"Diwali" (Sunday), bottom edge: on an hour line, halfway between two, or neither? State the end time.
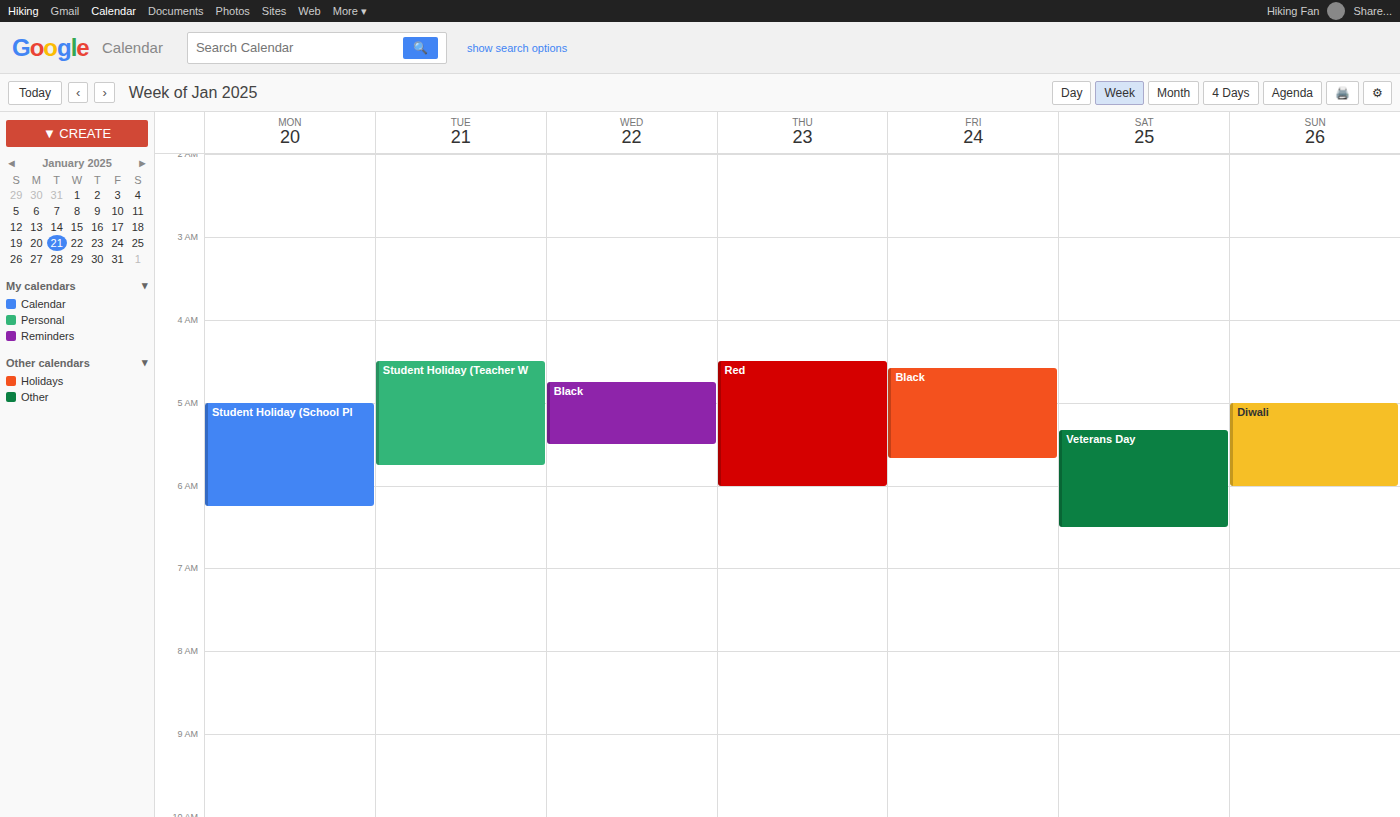
6:00 AM -- exactly on the 6 AM line.